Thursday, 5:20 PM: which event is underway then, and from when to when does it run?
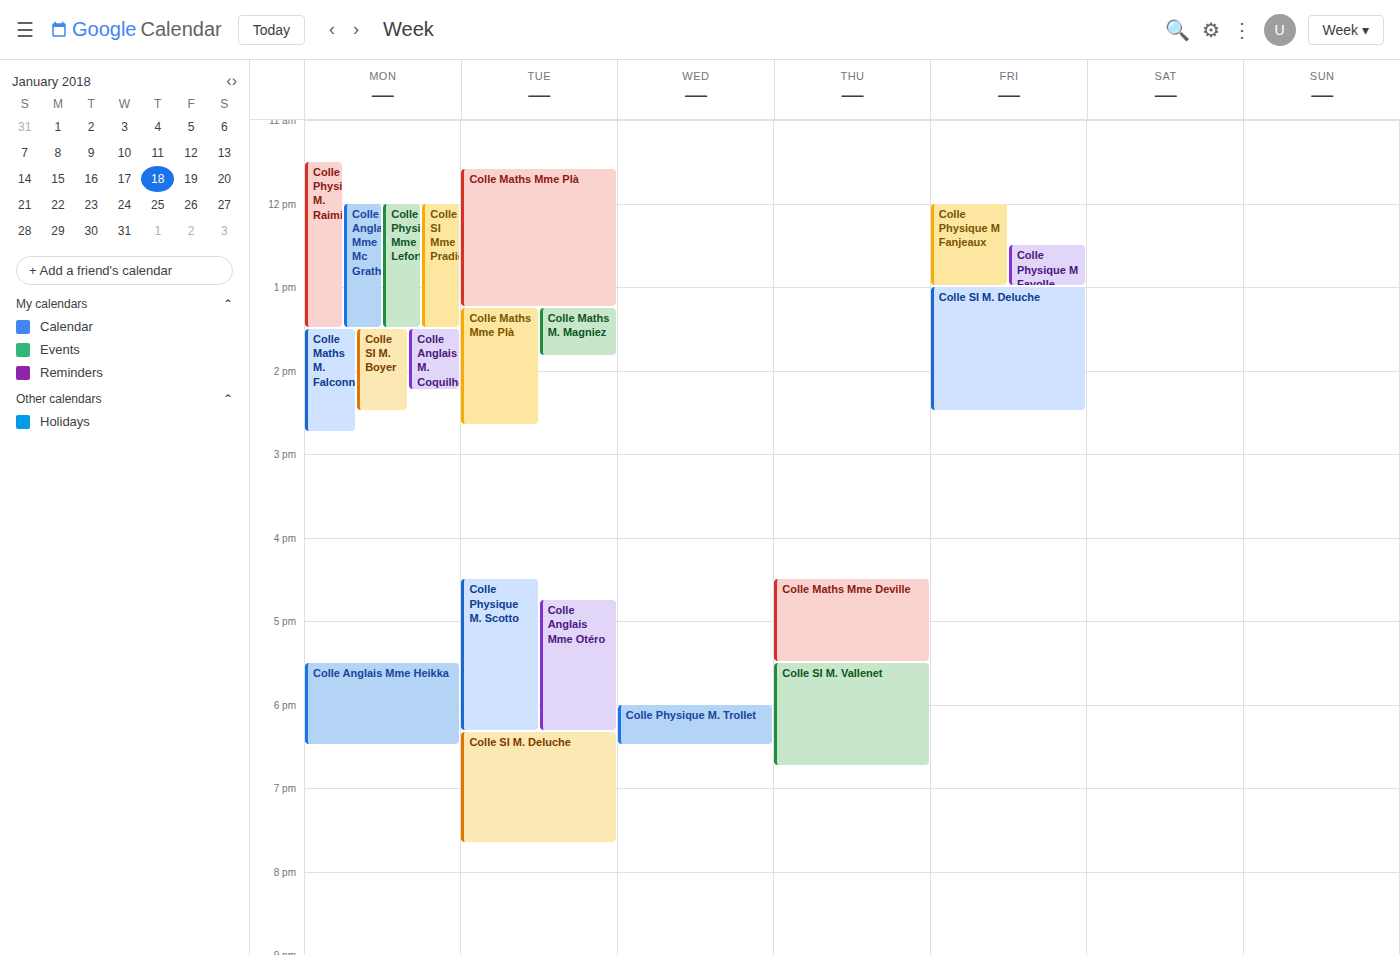
"Colle Maths Mme Deville", 4:30 PM to 5:30 PM